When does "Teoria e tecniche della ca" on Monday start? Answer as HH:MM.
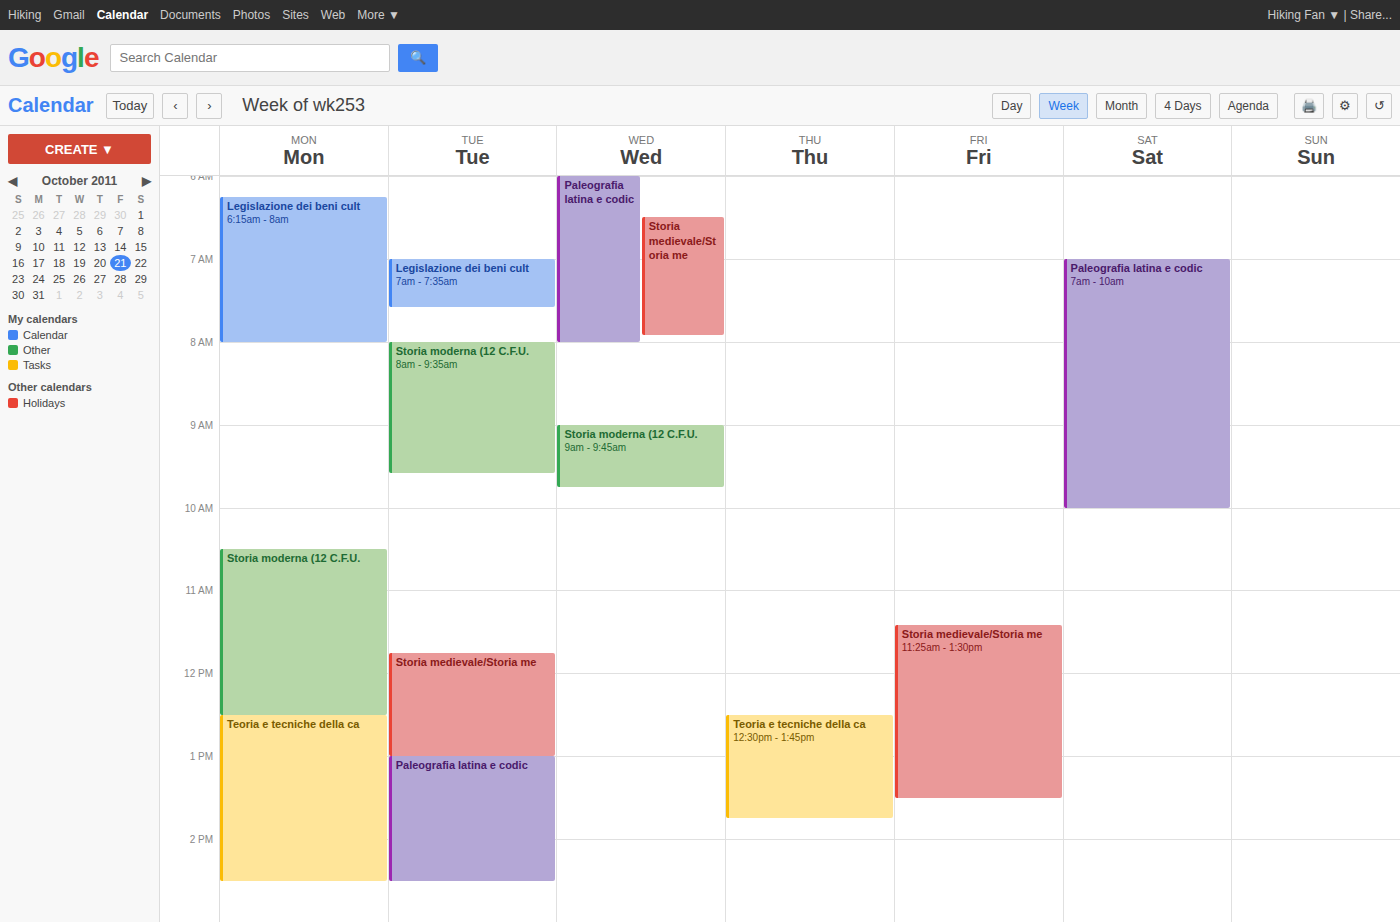
12:30